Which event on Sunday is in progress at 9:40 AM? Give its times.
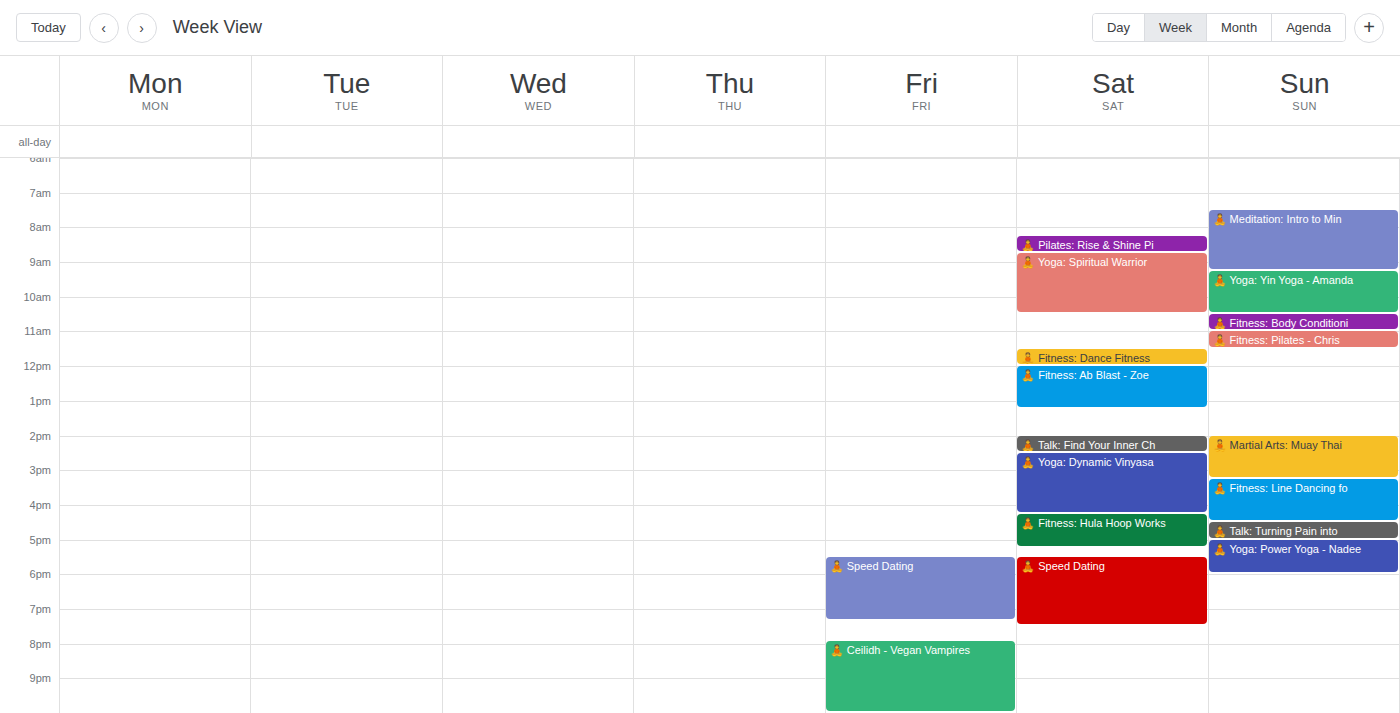
"🧘 Yoga: Yin Yoga - Amanda", 9:15 AM to 10:30 AM